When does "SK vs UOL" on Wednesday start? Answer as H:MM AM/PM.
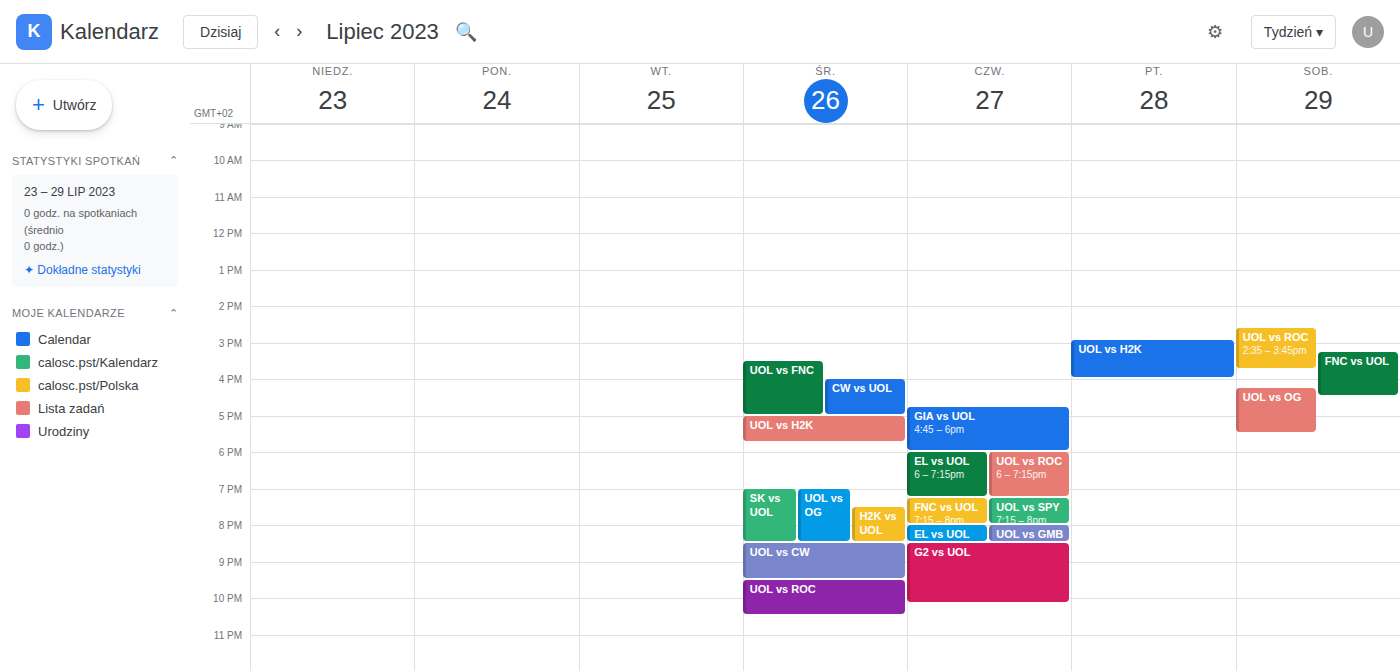
7:00 PM